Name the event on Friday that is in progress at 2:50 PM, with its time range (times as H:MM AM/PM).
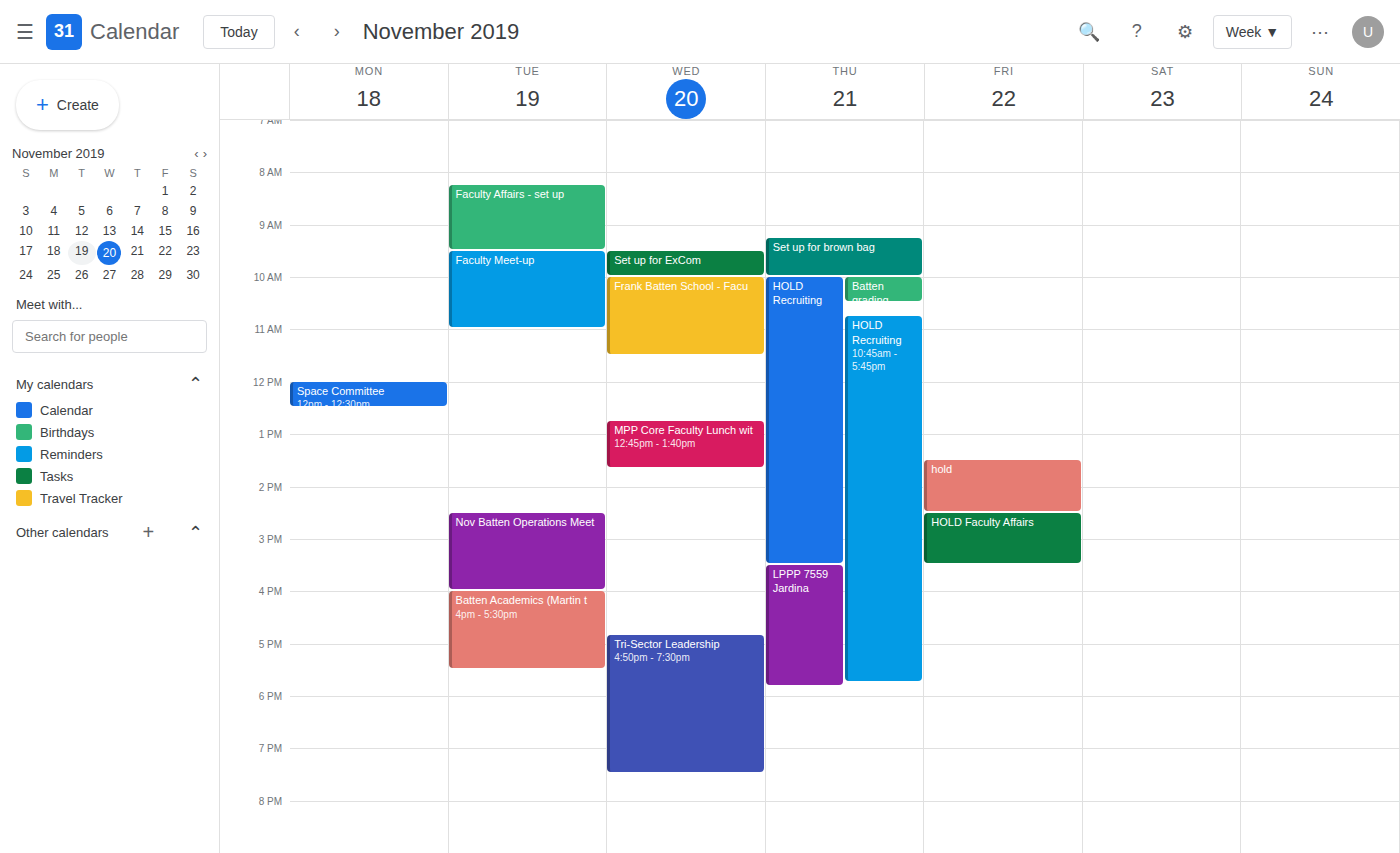
"HOLD Faculty Affairs", 2:30 PM to 3:30 PM